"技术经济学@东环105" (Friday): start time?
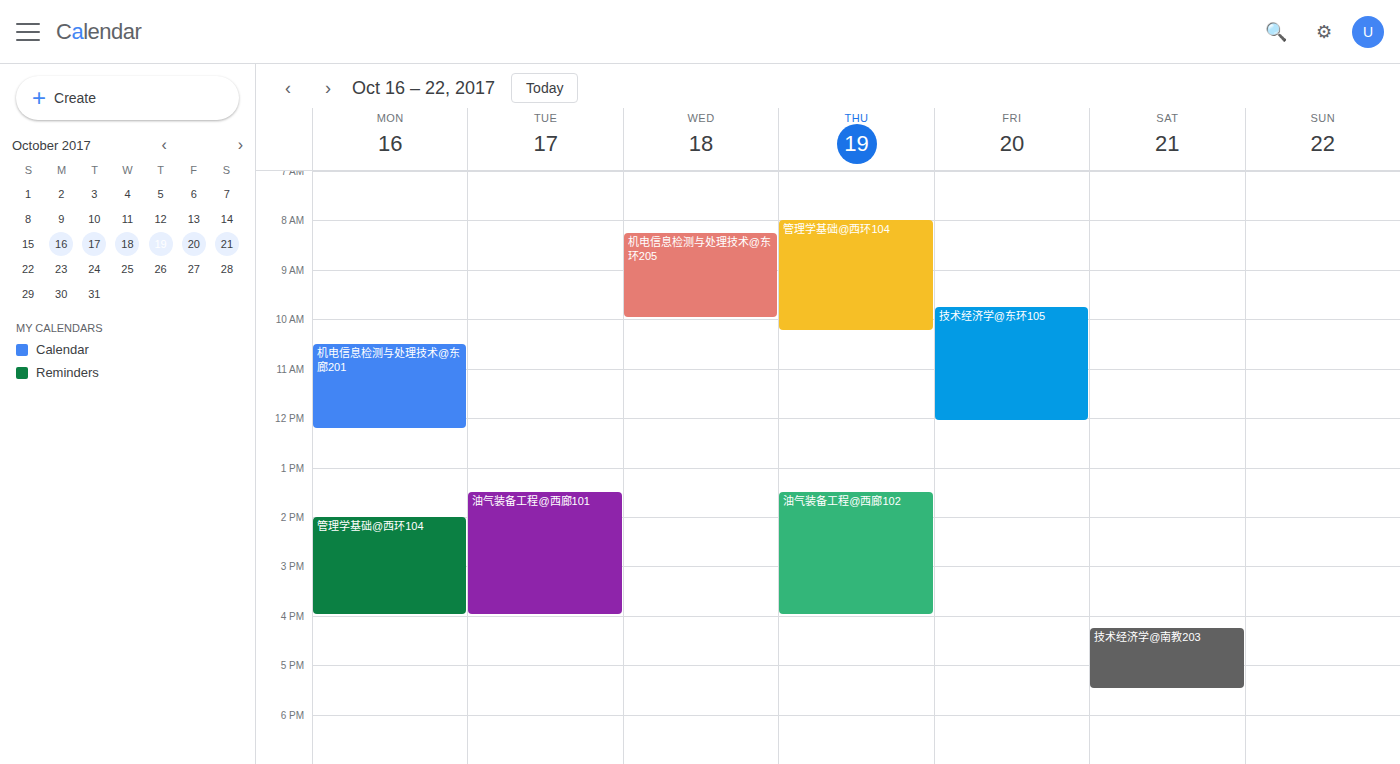
9:45 AM